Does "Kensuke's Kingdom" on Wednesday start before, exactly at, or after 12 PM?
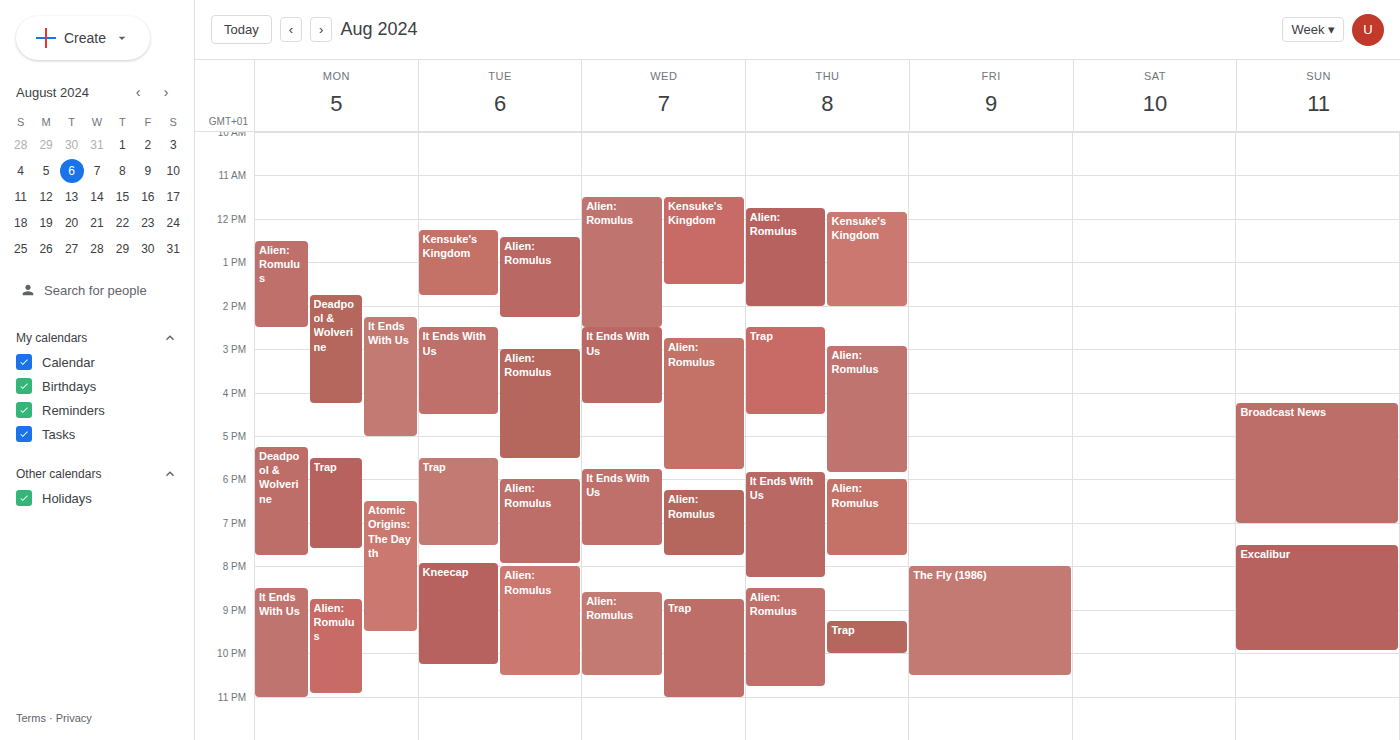
11:30 AM -- before 12 PM, 30 minutes above the 12 PM line.